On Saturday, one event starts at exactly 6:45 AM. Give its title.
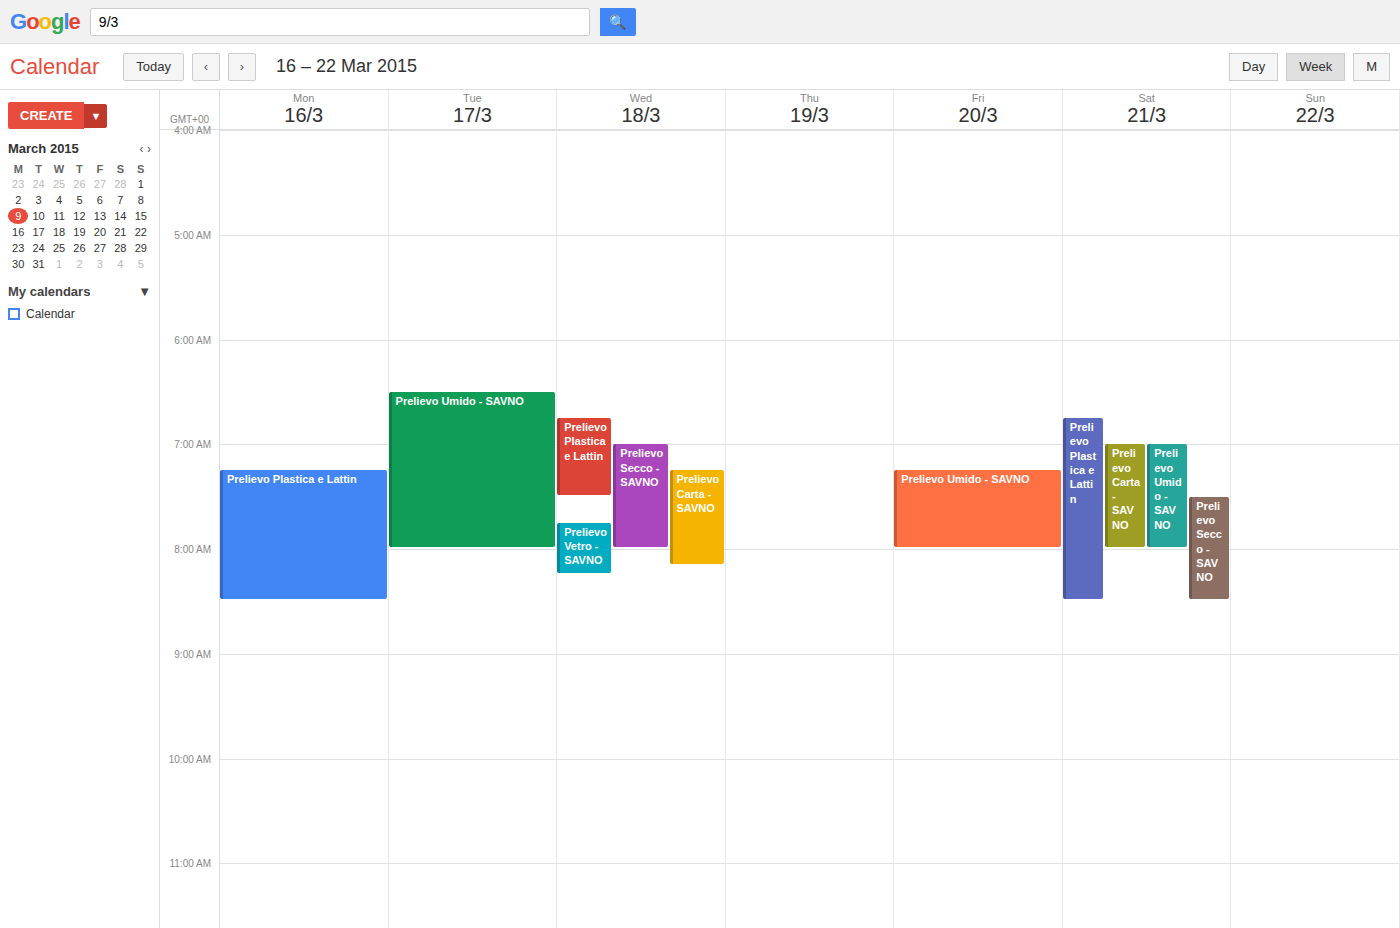
"Prelievo Plastica e Lattin"